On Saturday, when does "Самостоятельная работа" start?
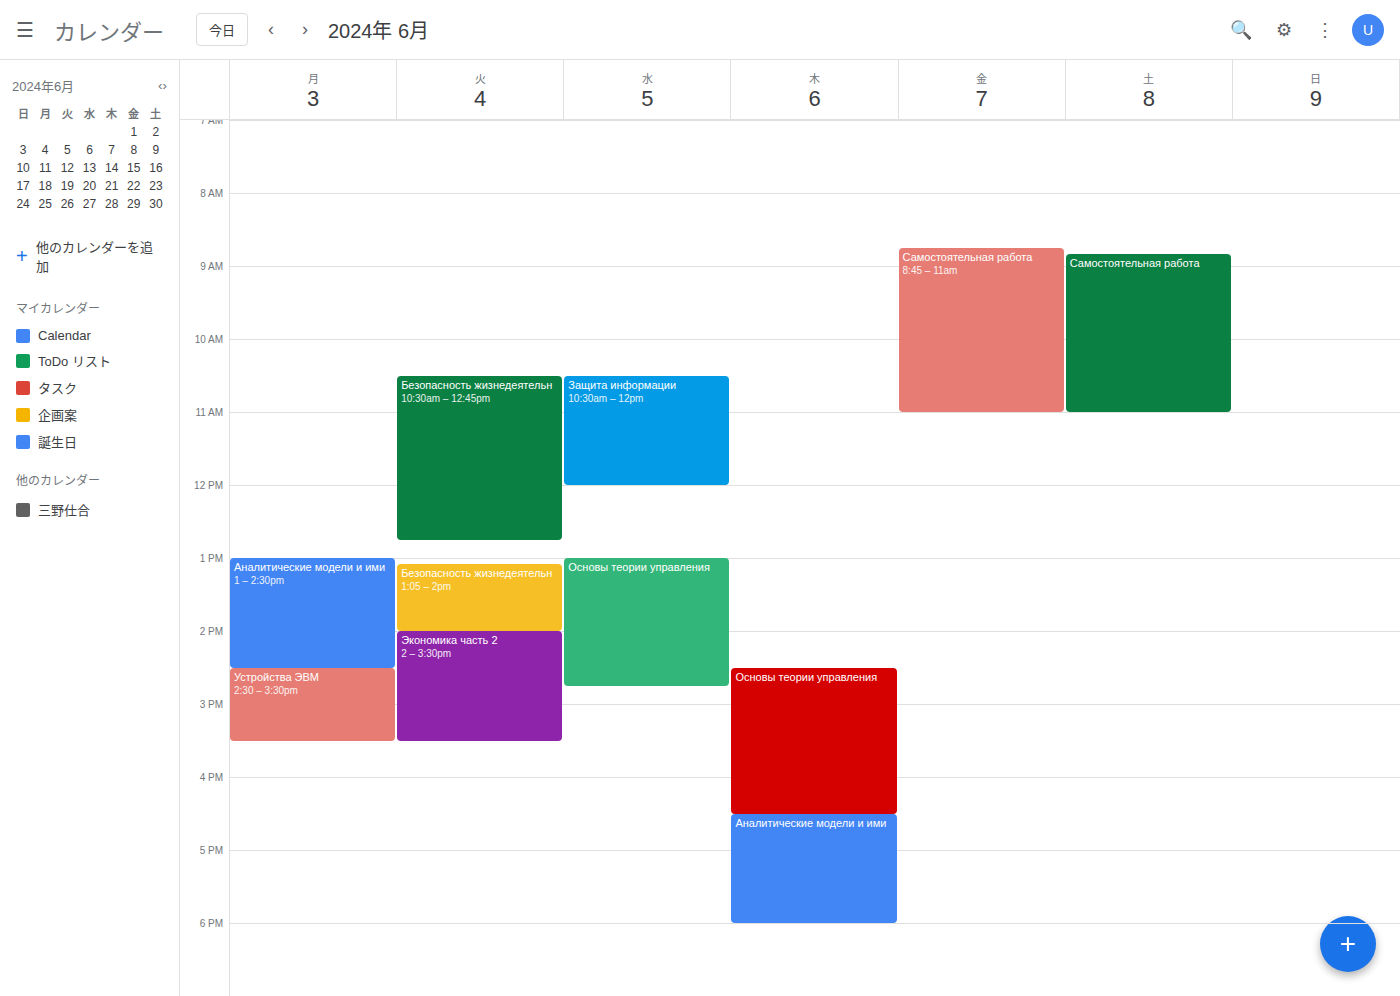
08:50